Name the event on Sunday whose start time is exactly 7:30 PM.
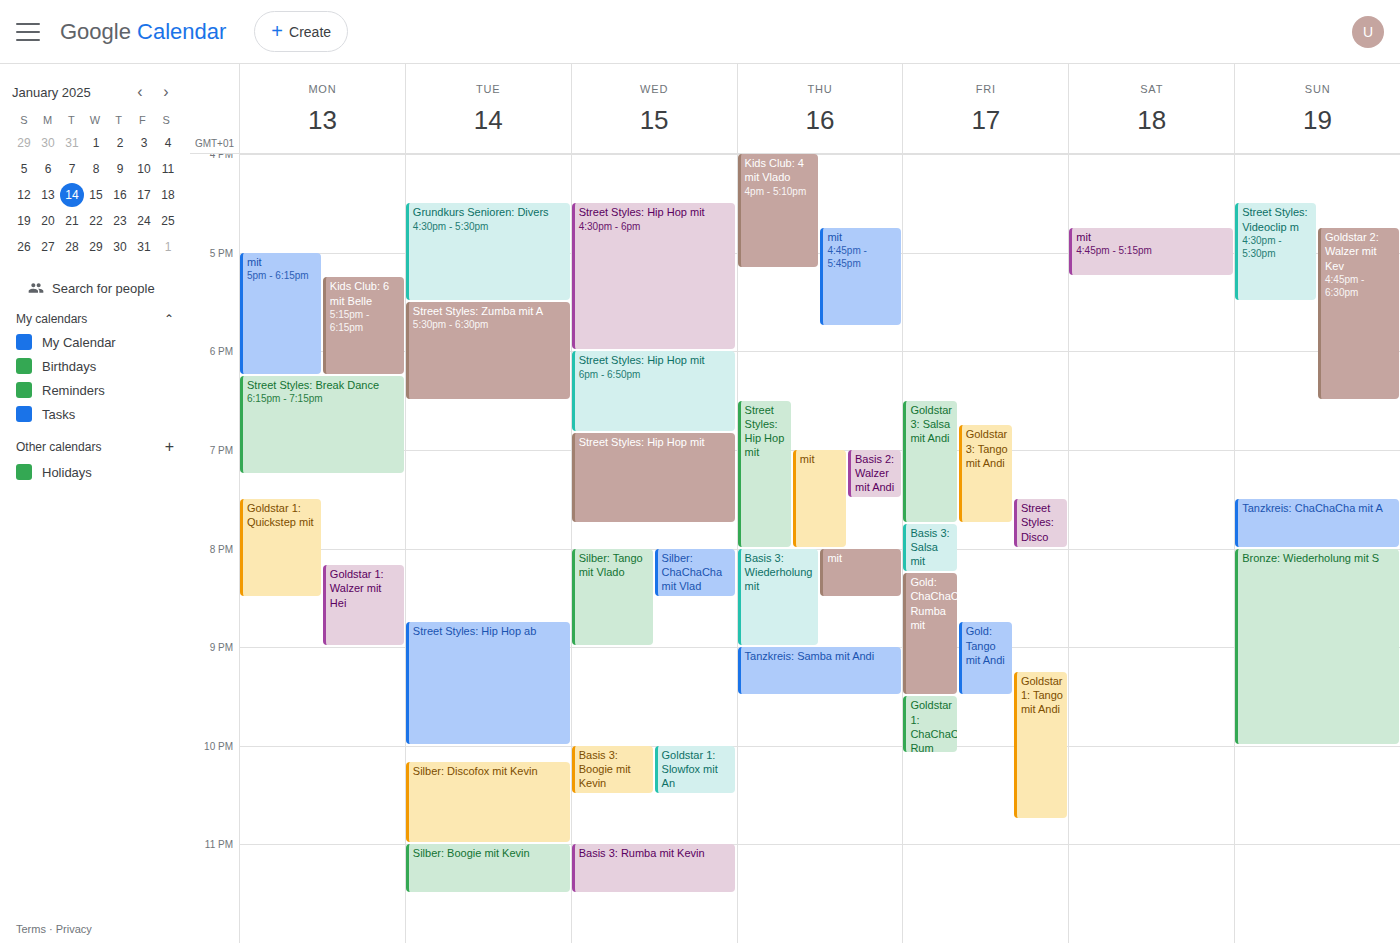
"Tanzkreis: ChaChaCha mit A"